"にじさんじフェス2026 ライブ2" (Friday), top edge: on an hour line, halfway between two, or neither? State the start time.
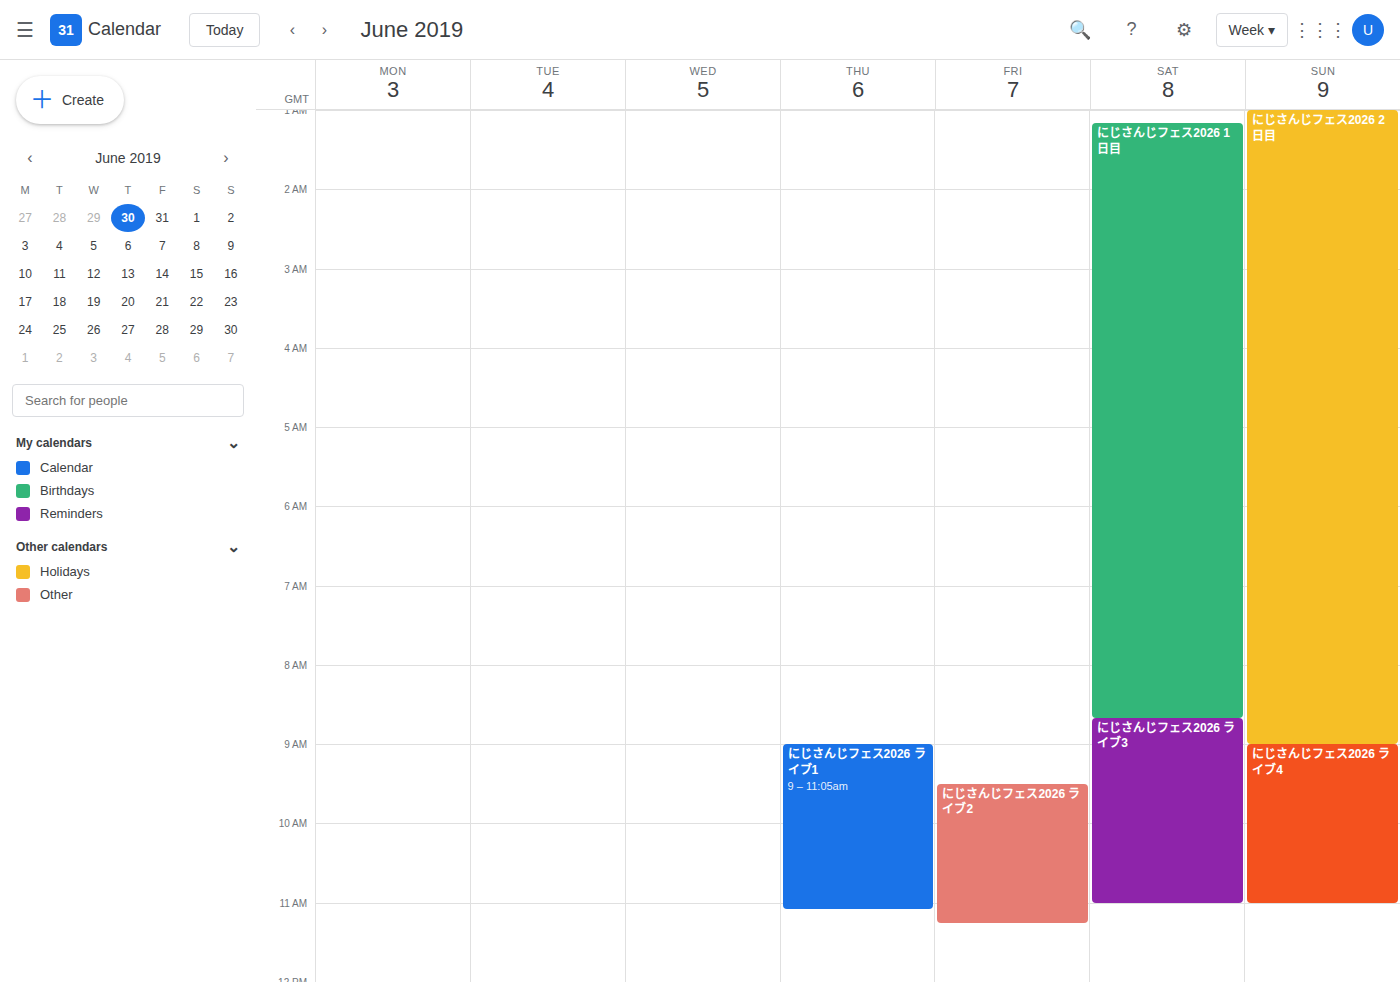
9:30 AM -- halfway between the 9 AM and 10 AM lines.